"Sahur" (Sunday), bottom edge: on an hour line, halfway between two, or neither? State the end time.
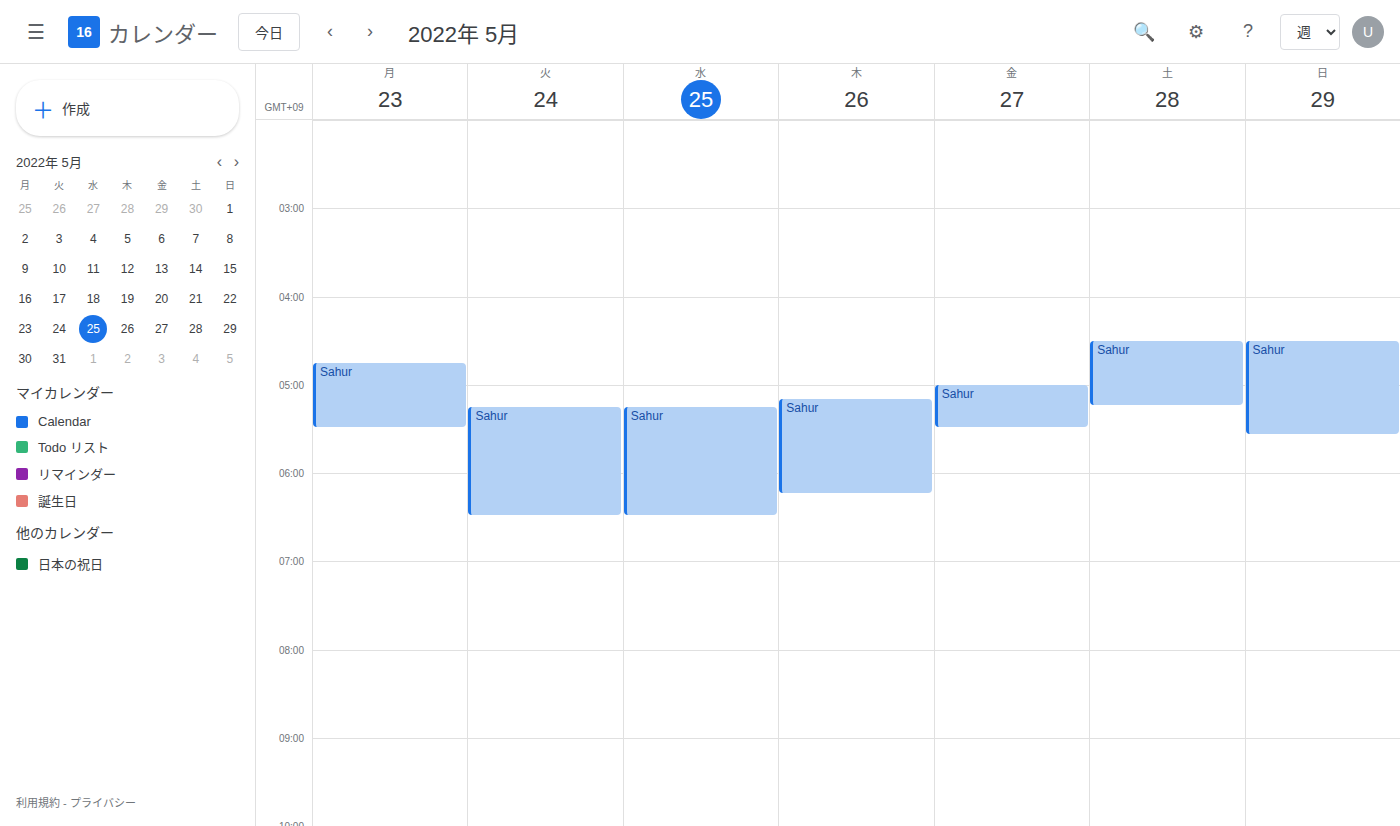
5:35 AM -- neither: 35 minutes below the 5 AM line and 25 minutes above the 6 AM line.